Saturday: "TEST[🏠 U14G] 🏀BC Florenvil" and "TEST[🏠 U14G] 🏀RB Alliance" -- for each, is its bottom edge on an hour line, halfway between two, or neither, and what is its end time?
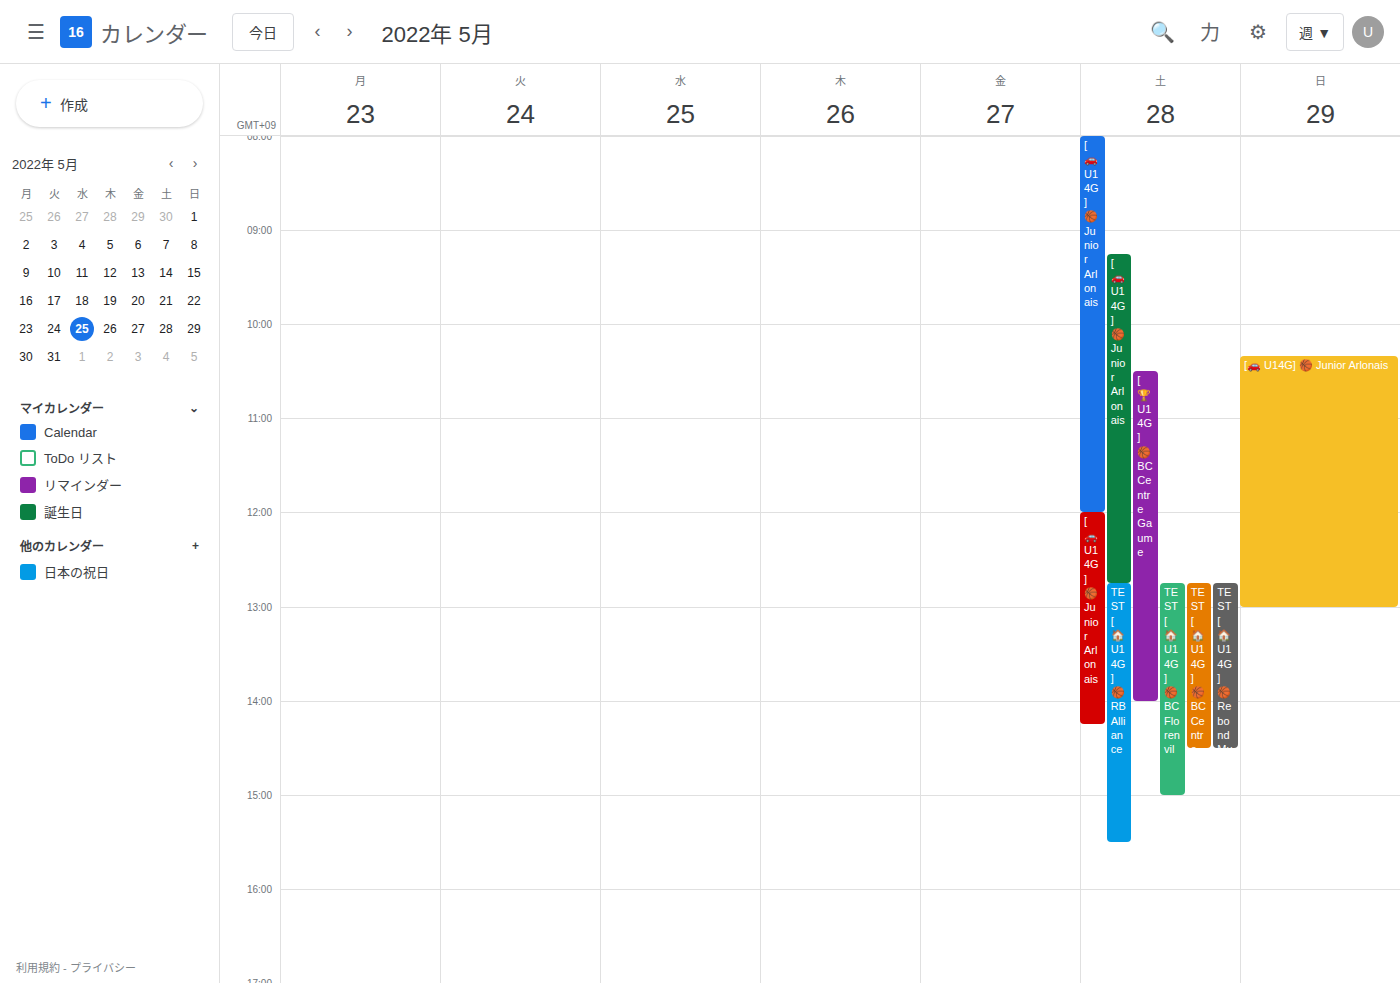
"TEST[🏠 U14G] 🏀BC Florenvil": 3:00 PM, exactly on the 3 PM line. "TEST[🏠 U14G] 🏀RB Alliance": 3:30 PM, halfway between the 3 PM and 4 PM lines.